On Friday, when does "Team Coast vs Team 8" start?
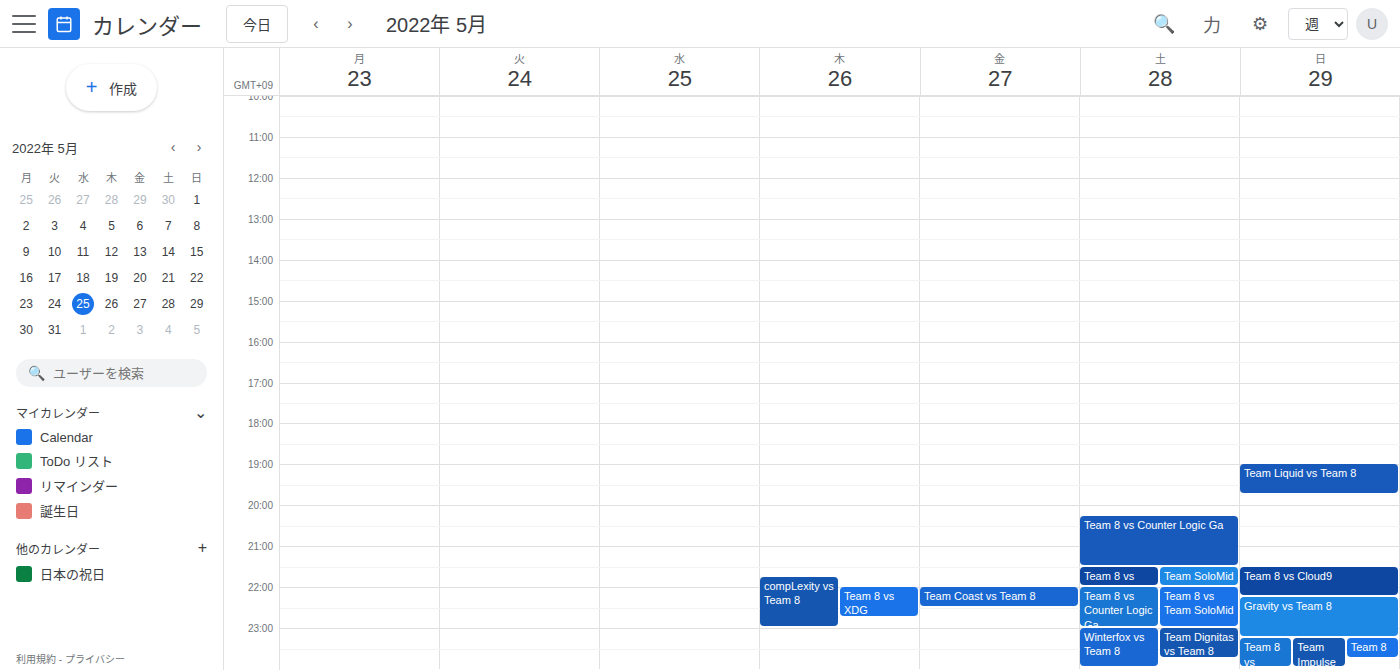
10:00 PM